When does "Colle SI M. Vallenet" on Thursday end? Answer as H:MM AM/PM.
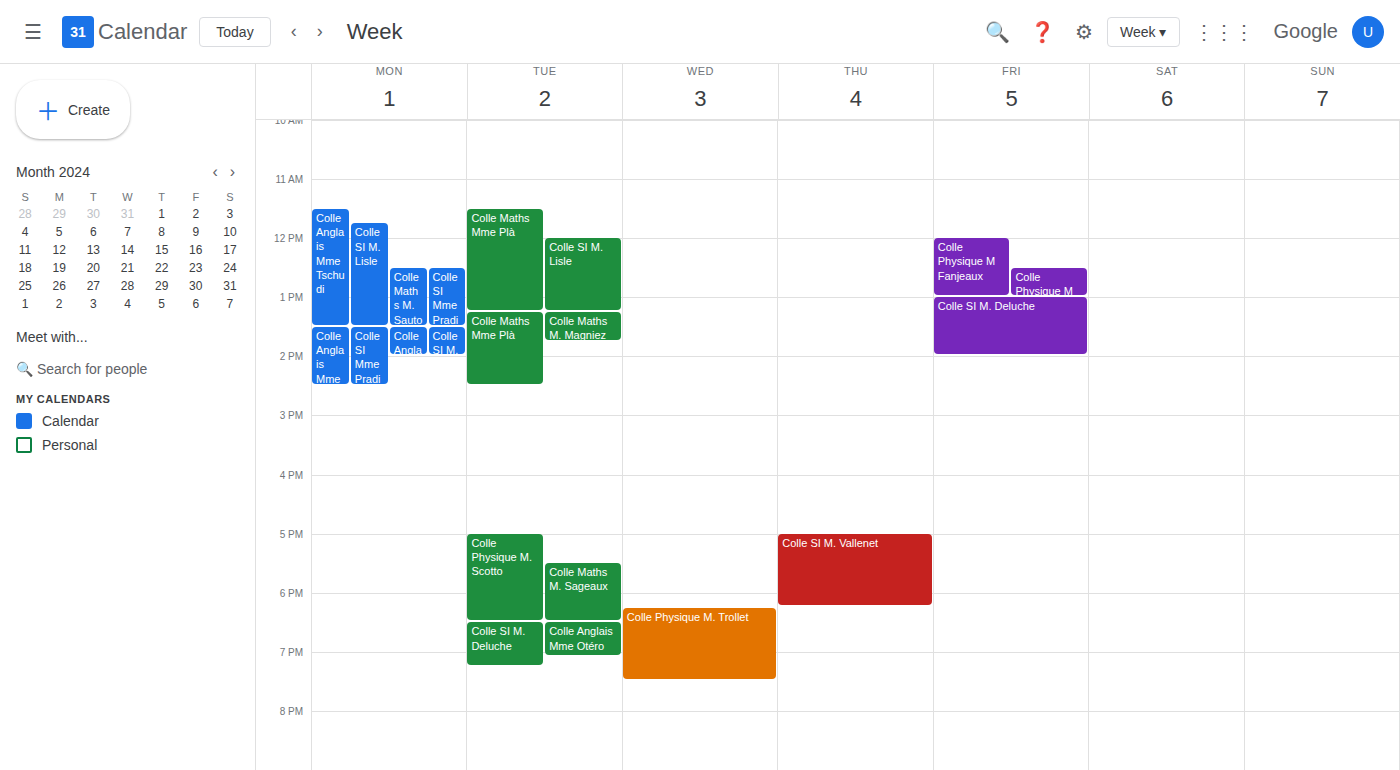
6:15 PM